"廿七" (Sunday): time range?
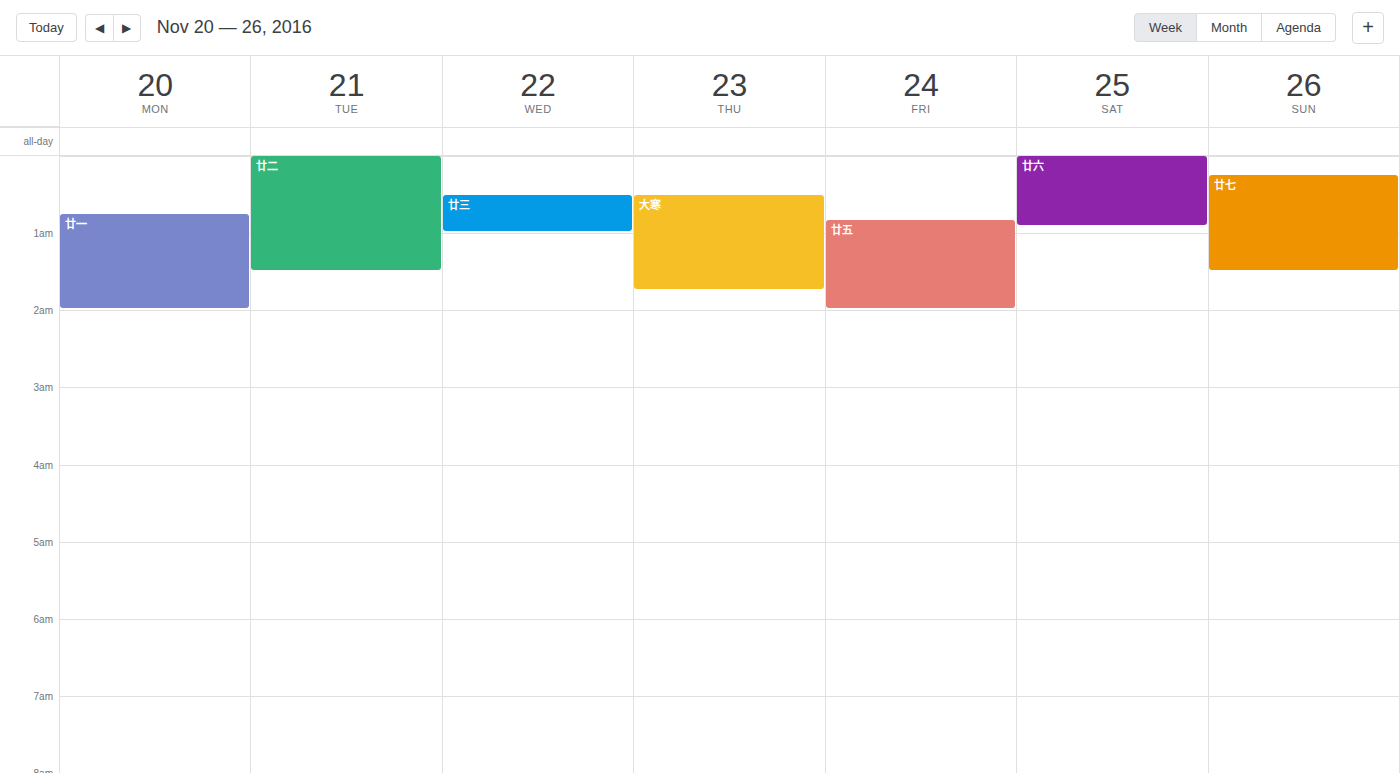
12:15 AM to 1:30 AM